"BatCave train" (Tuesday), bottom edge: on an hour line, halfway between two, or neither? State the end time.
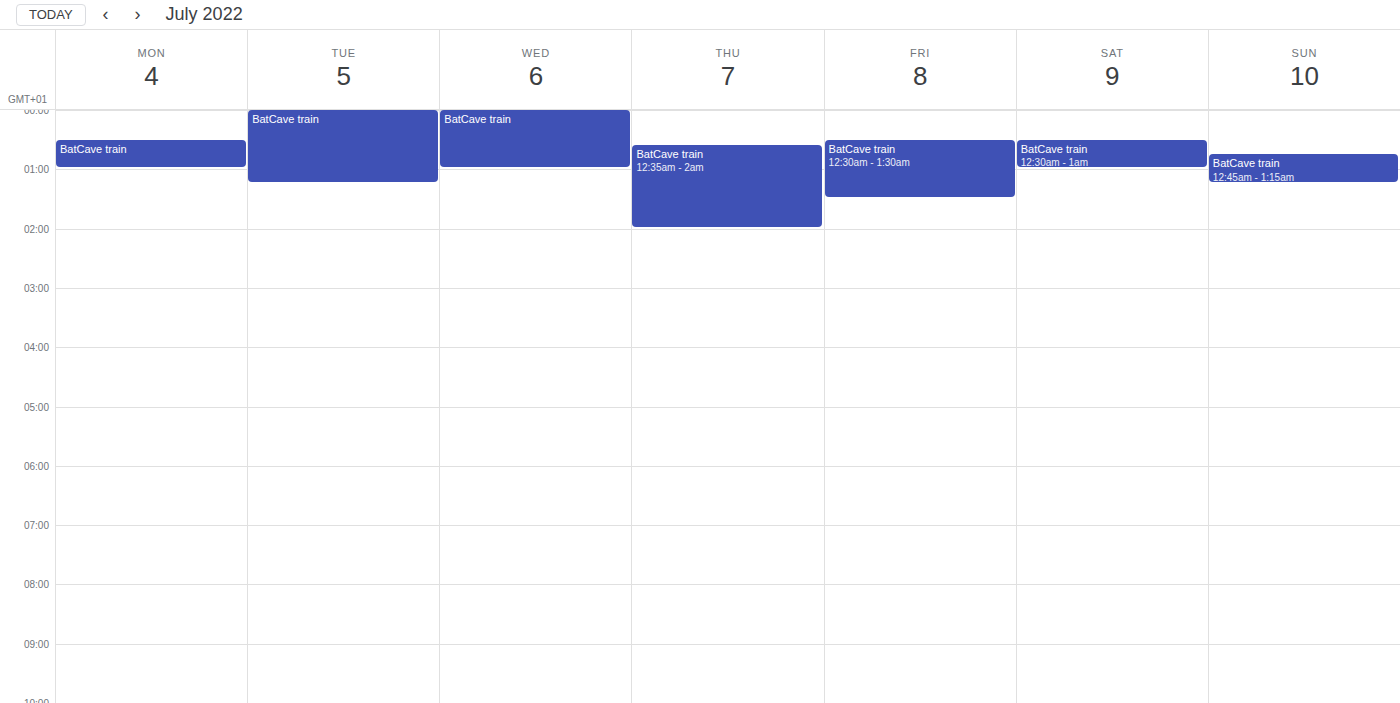
1:15 AM -- neither: a quarter of the way from the 1 AM line to the 2 AM line.